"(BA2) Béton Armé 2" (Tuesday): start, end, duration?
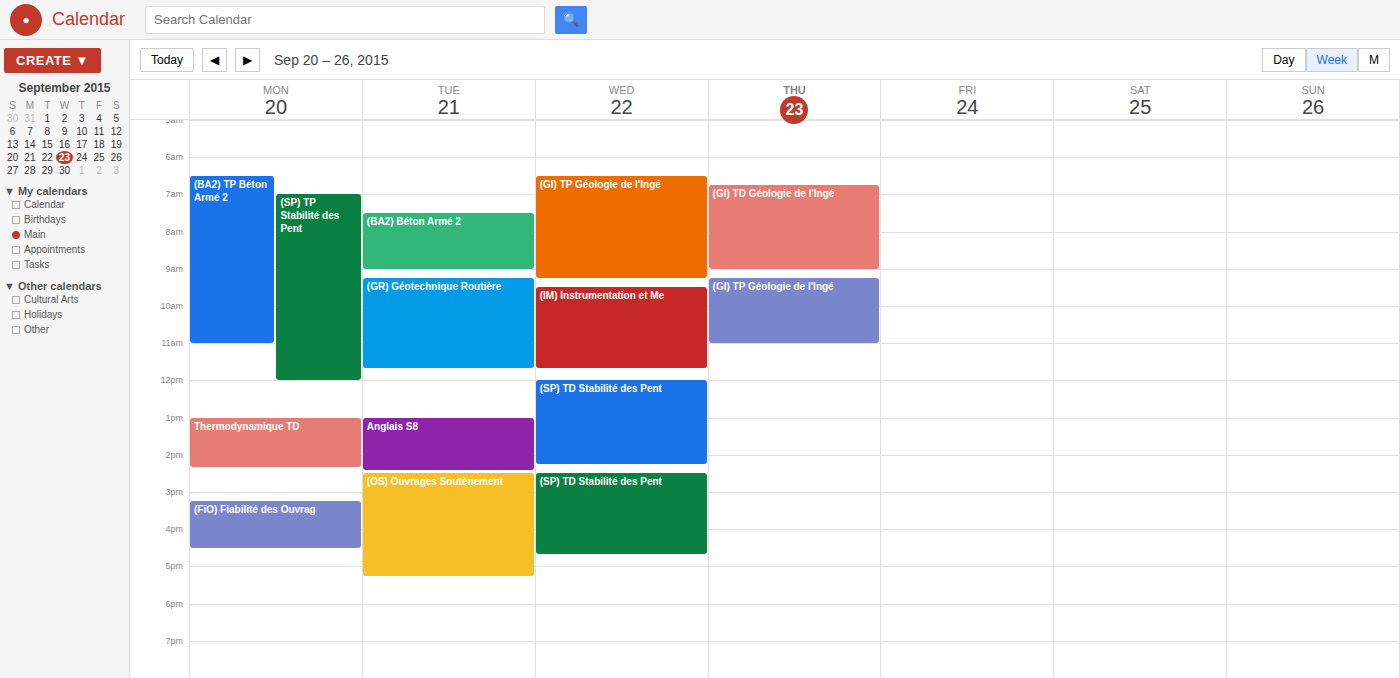
7:30 AM to 9:00 AM, 1 hour 30 minutes